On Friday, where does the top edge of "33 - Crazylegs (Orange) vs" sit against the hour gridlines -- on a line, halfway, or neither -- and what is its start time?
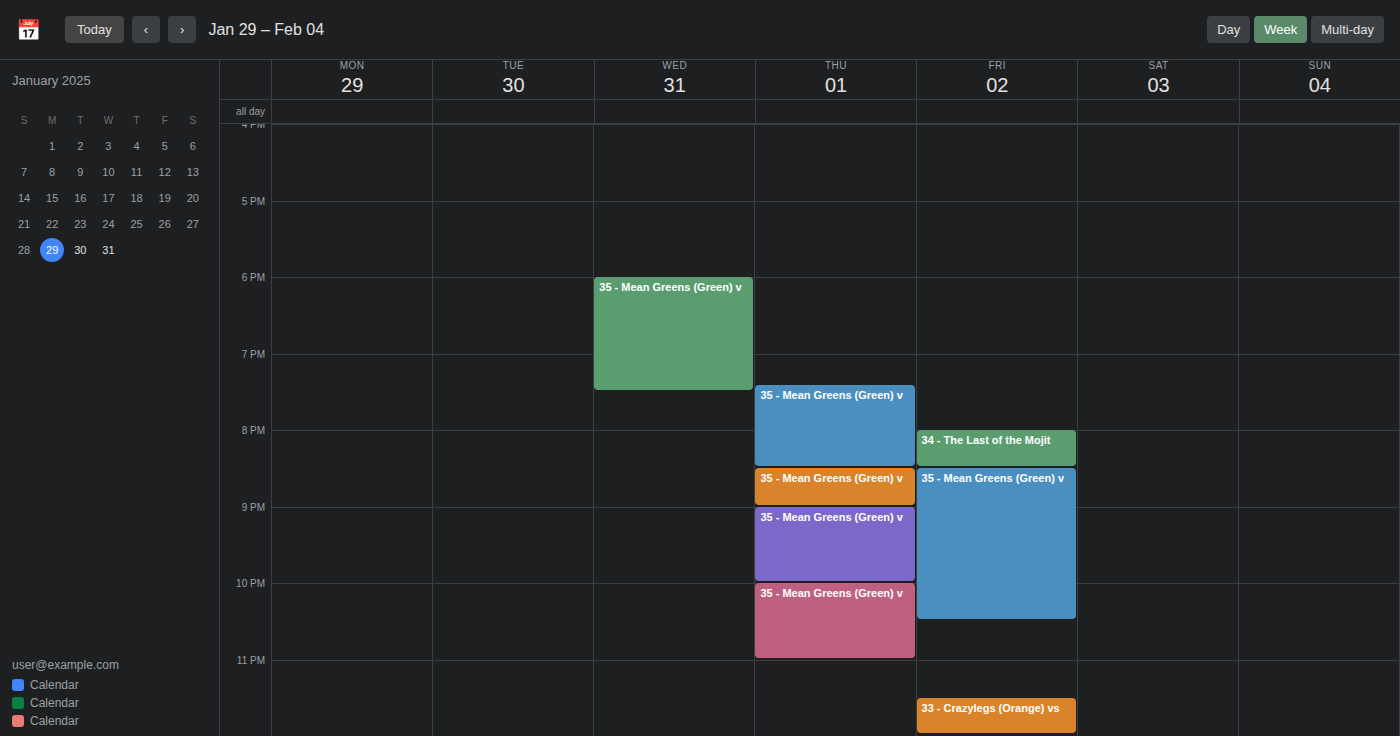
11:30 PM -- halfway between the 11 PM and 12 AM lines.